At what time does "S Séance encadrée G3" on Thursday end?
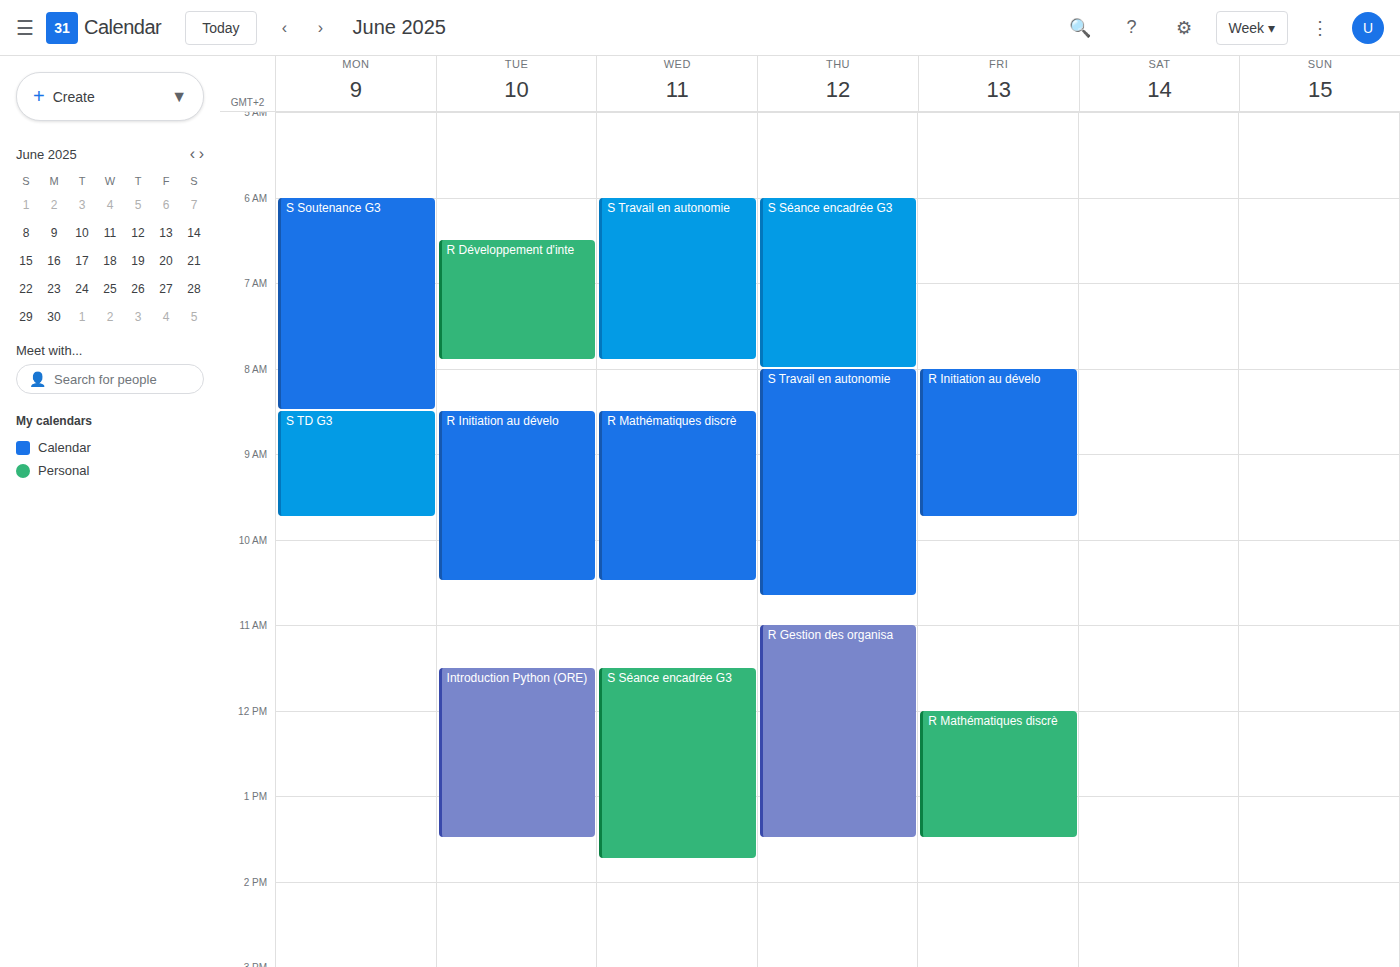
8:00 AM